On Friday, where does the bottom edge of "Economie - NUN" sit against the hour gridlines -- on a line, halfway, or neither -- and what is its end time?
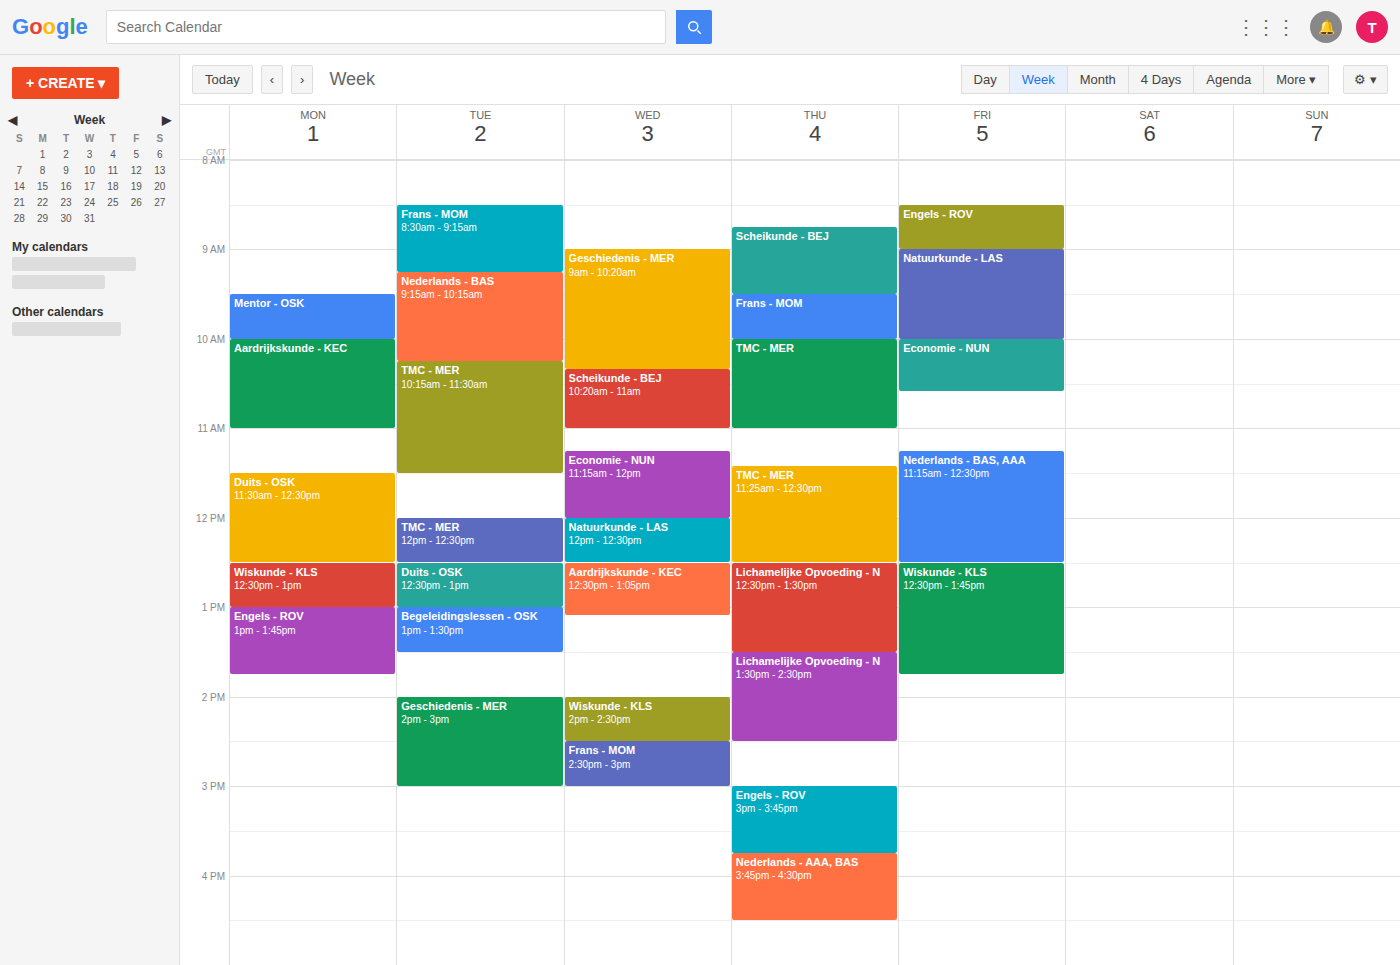
10:35 -- neither: 35 minutes below the 10:00 line and 25 minutes above the 11:00 line.